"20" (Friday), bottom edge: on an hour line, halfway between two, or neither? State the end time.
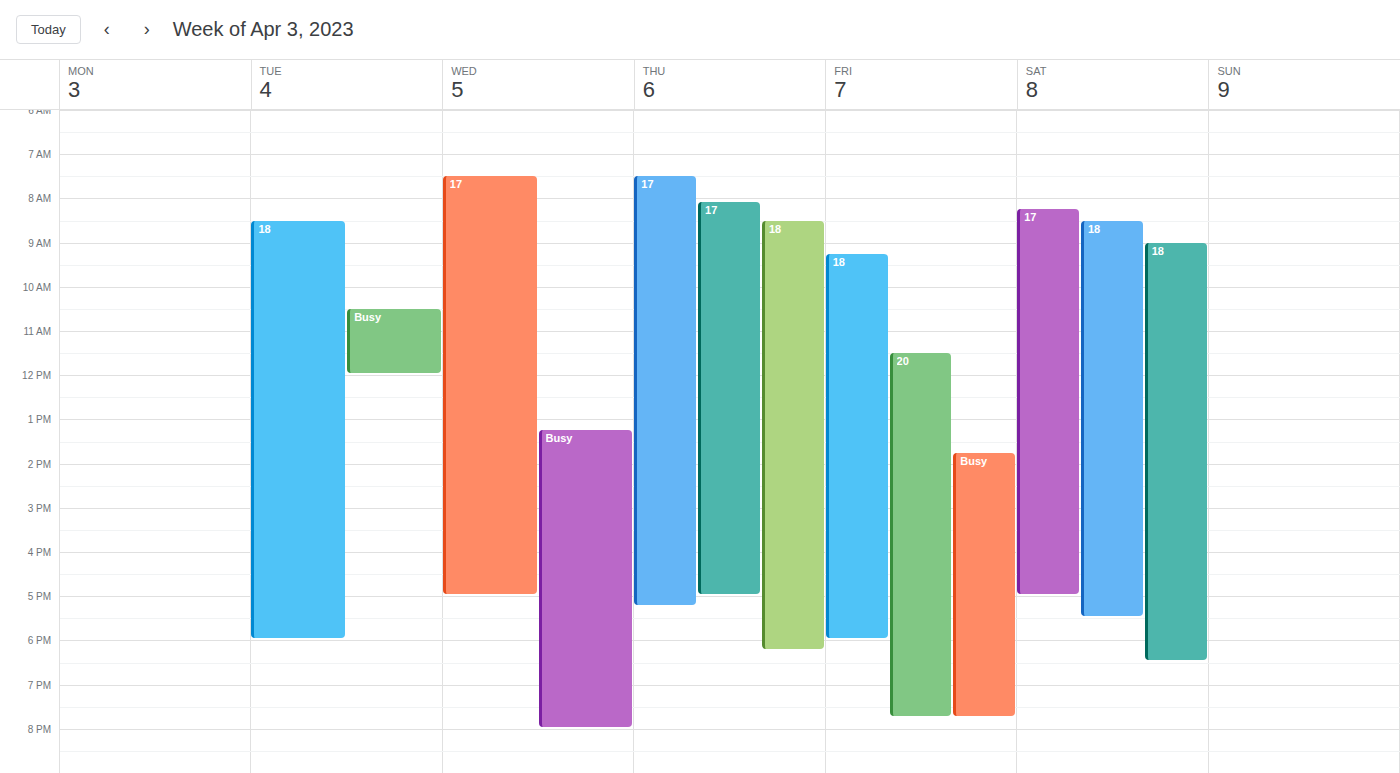
7:45 PM -- neither: three quarters of the way from the 7 PM line to the 8 PM line.